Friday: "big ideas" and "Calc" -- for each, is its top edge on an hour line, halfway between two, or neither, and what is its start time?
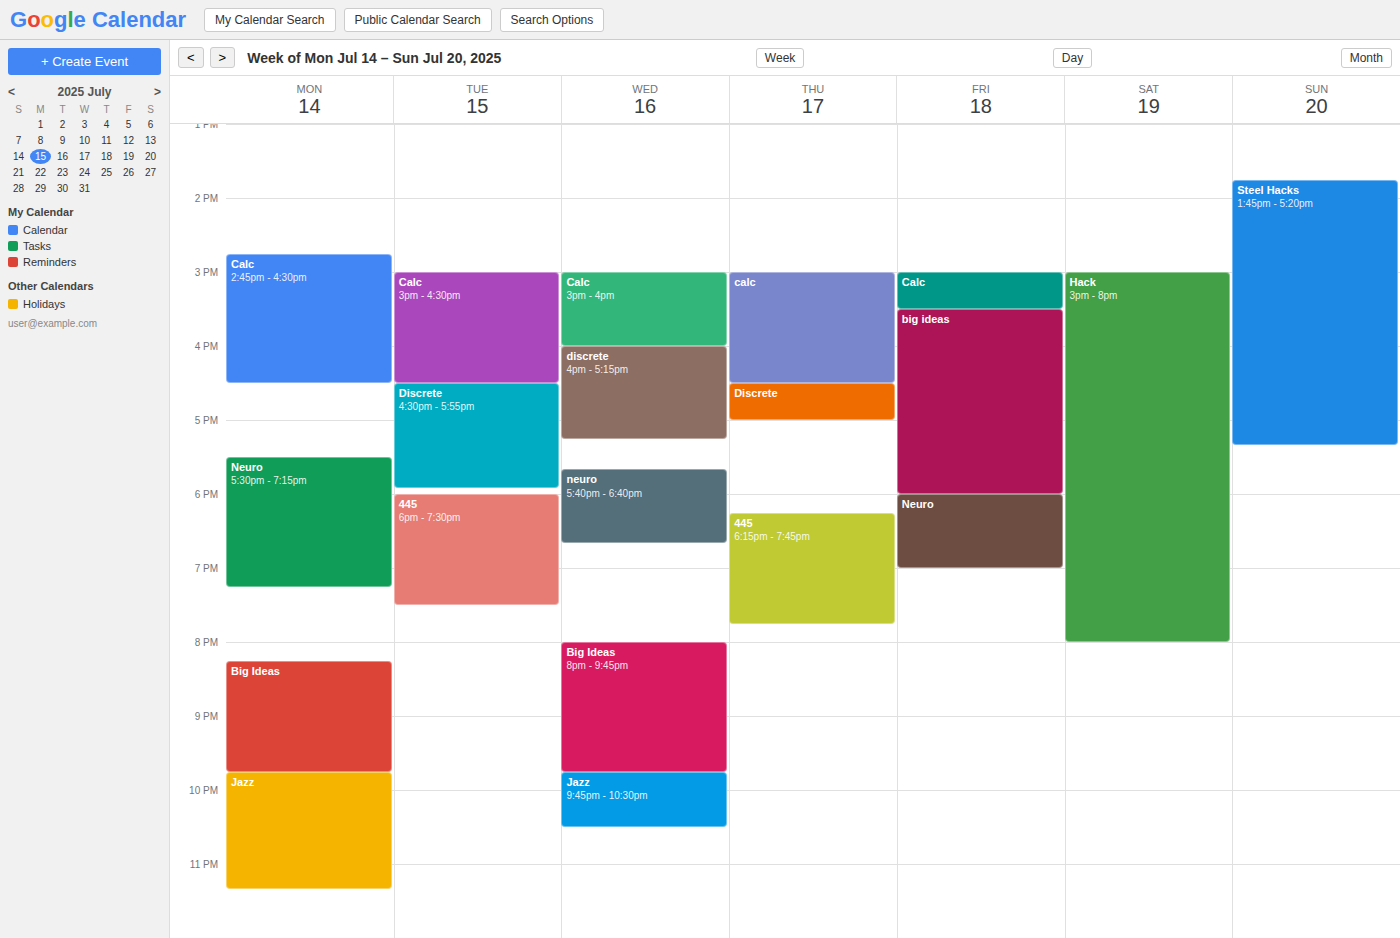
"big ideas": 3:30 PM, halfway between the 3 PM and 4 PM lines. "Calc": 3:00 PM, exactly on the 3 PM line.